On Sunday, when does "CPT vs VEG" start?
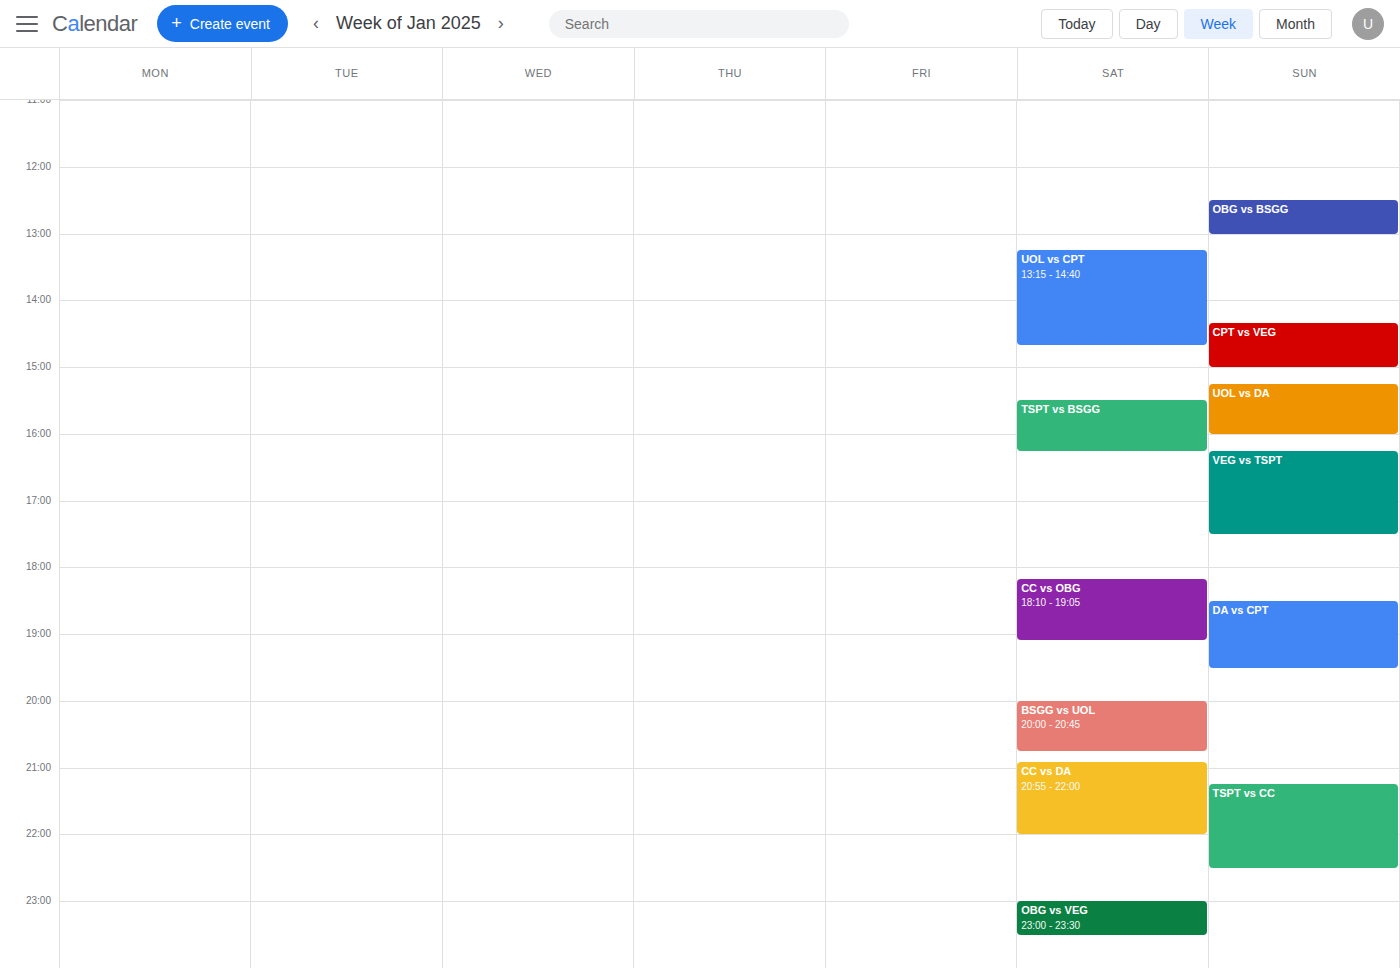
2:20 PM